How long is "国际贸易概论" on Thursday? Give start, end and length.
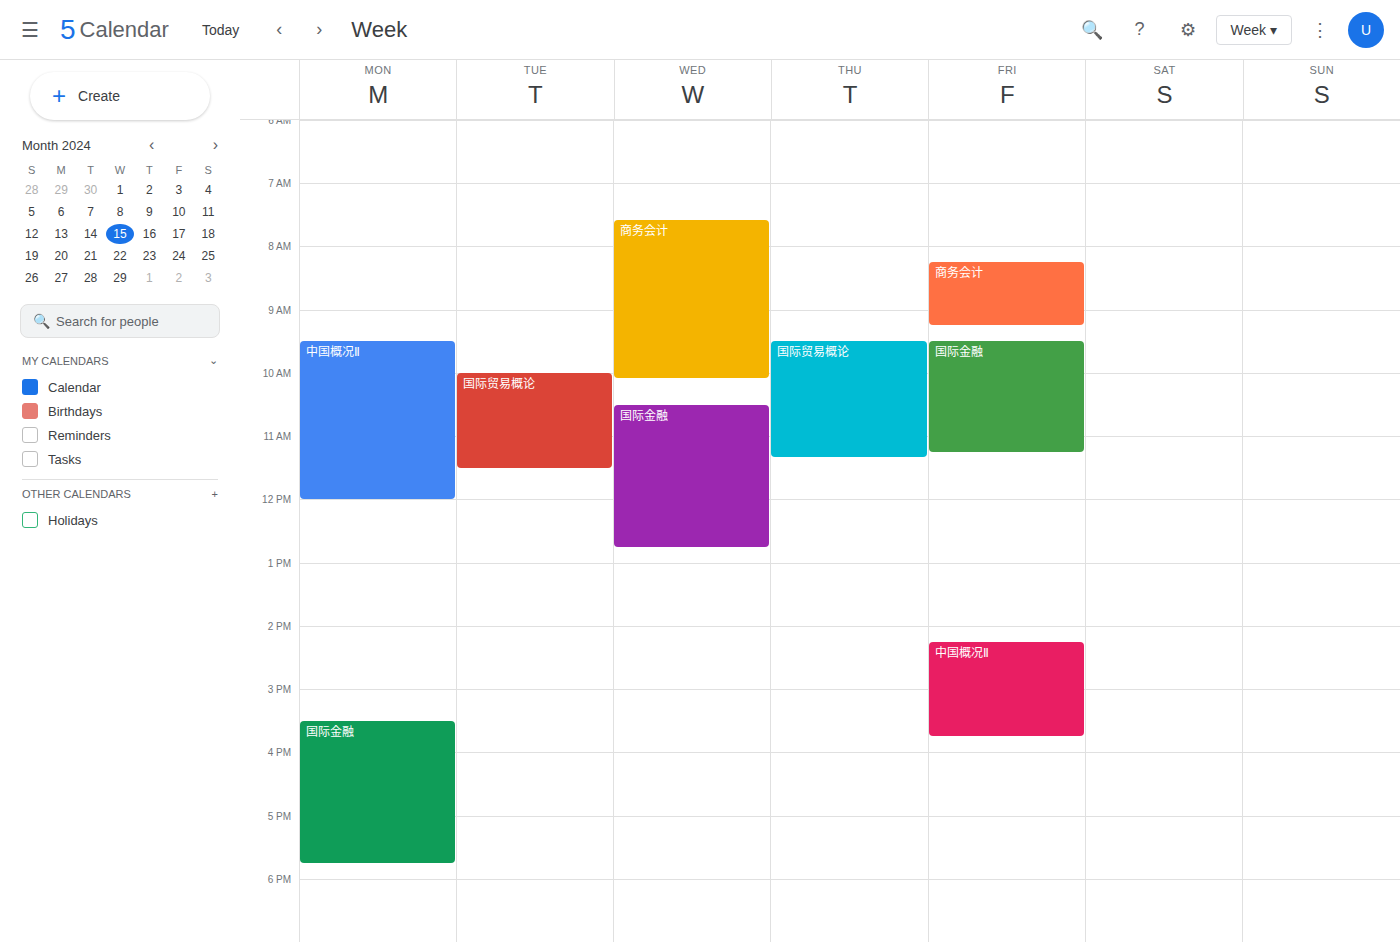
9:30 AM to 11:20 AM, 1 hour 50 minutes